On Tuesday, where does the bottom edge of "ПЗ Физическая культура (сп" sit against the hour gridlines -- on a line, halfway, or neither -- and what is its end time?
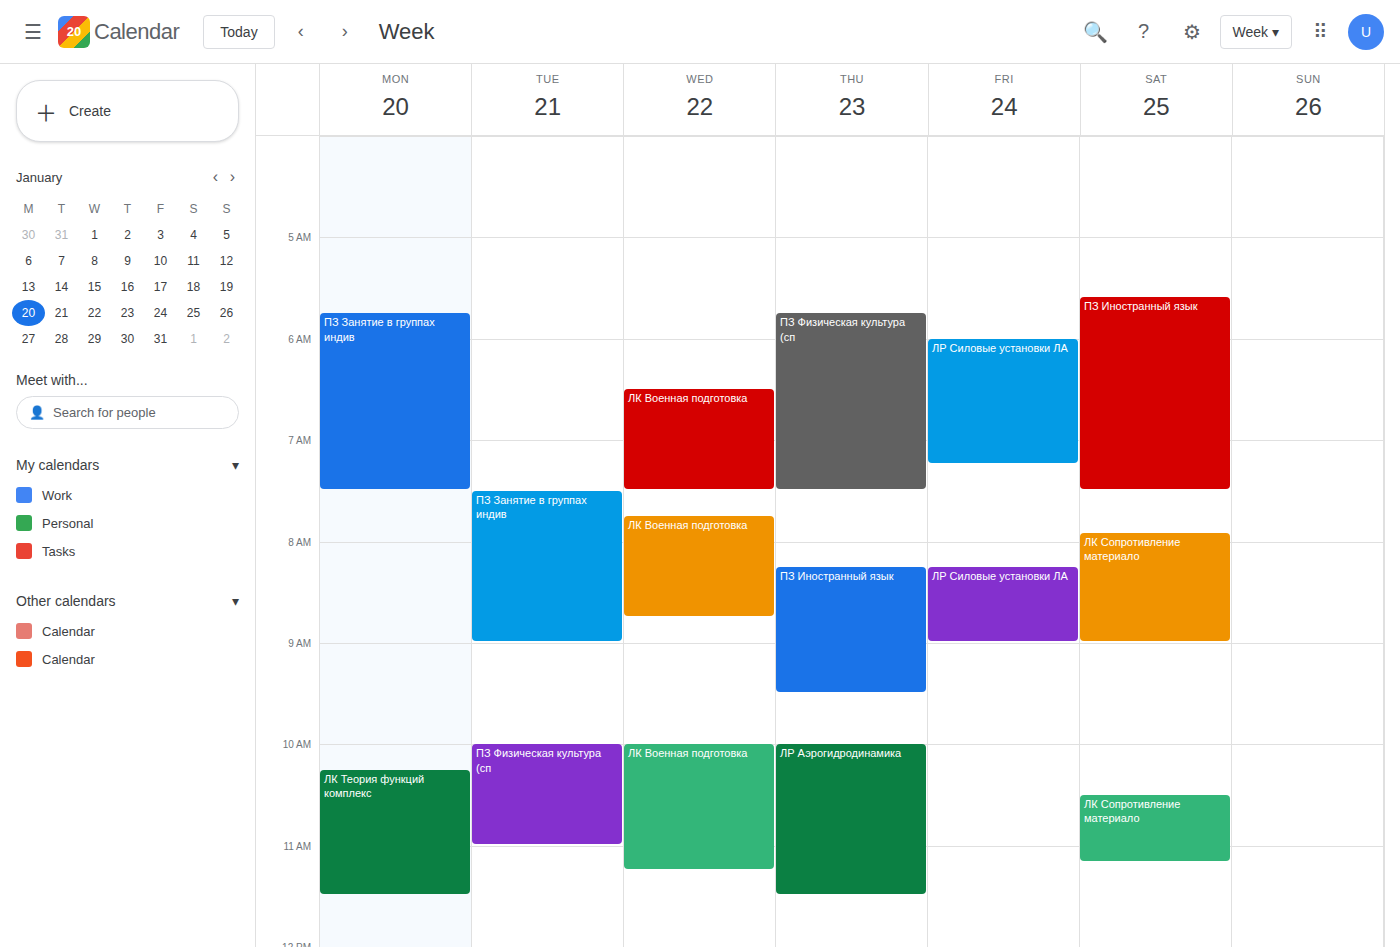
11:00 AM -- exactly on the 11 AM line.